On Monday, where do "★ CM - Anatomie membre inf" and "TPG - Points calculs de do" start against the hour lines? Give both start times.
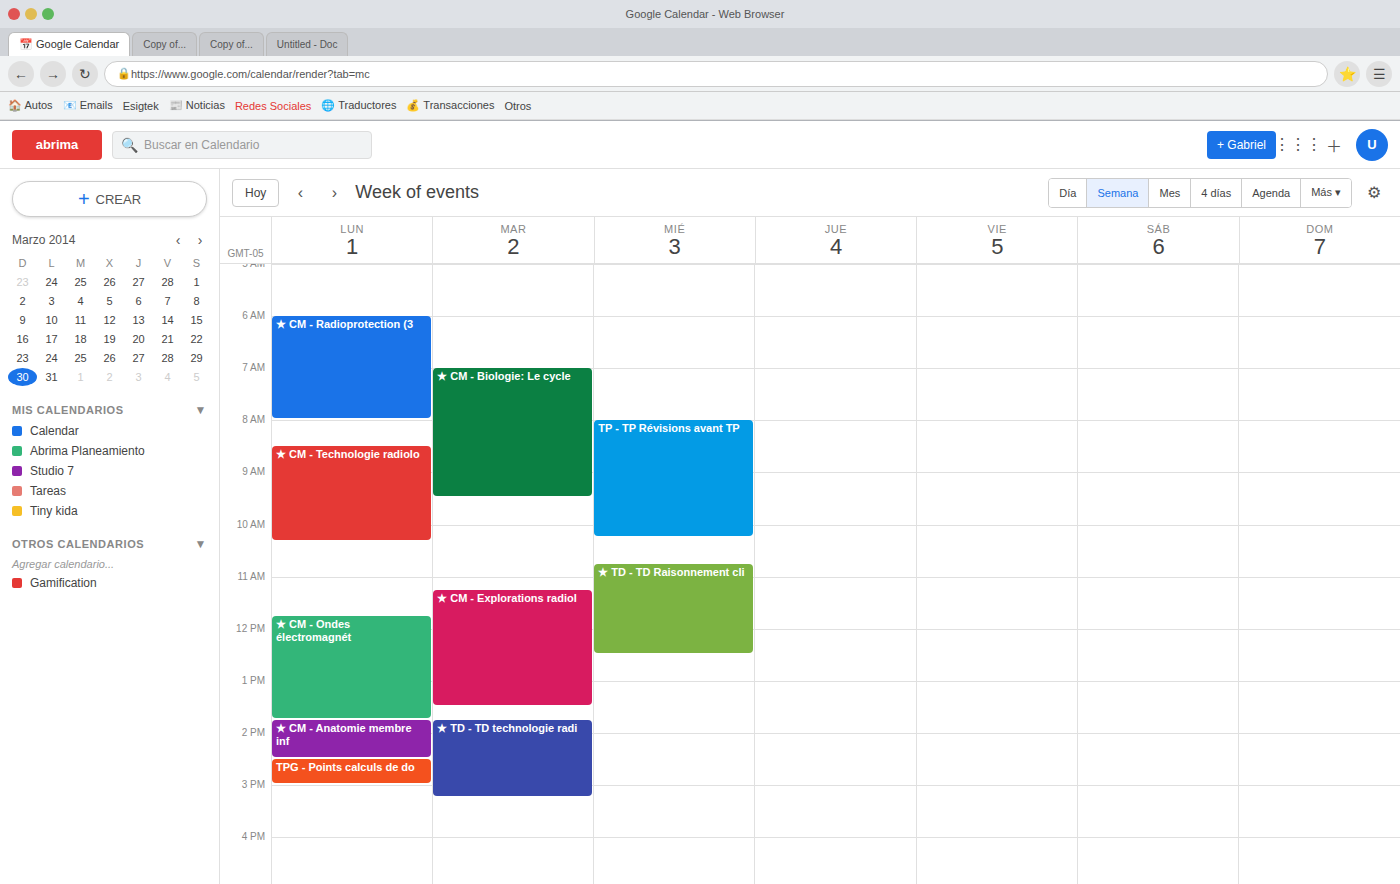
"★ CM - Anatomie membre inf": 1:45 PM, neither: three quarters of the way from the 1 PM line to the 2 PM line. "TPG - Points calculs de do": 2:30 PM, halfway between the 2 PM and 3 PM lines.